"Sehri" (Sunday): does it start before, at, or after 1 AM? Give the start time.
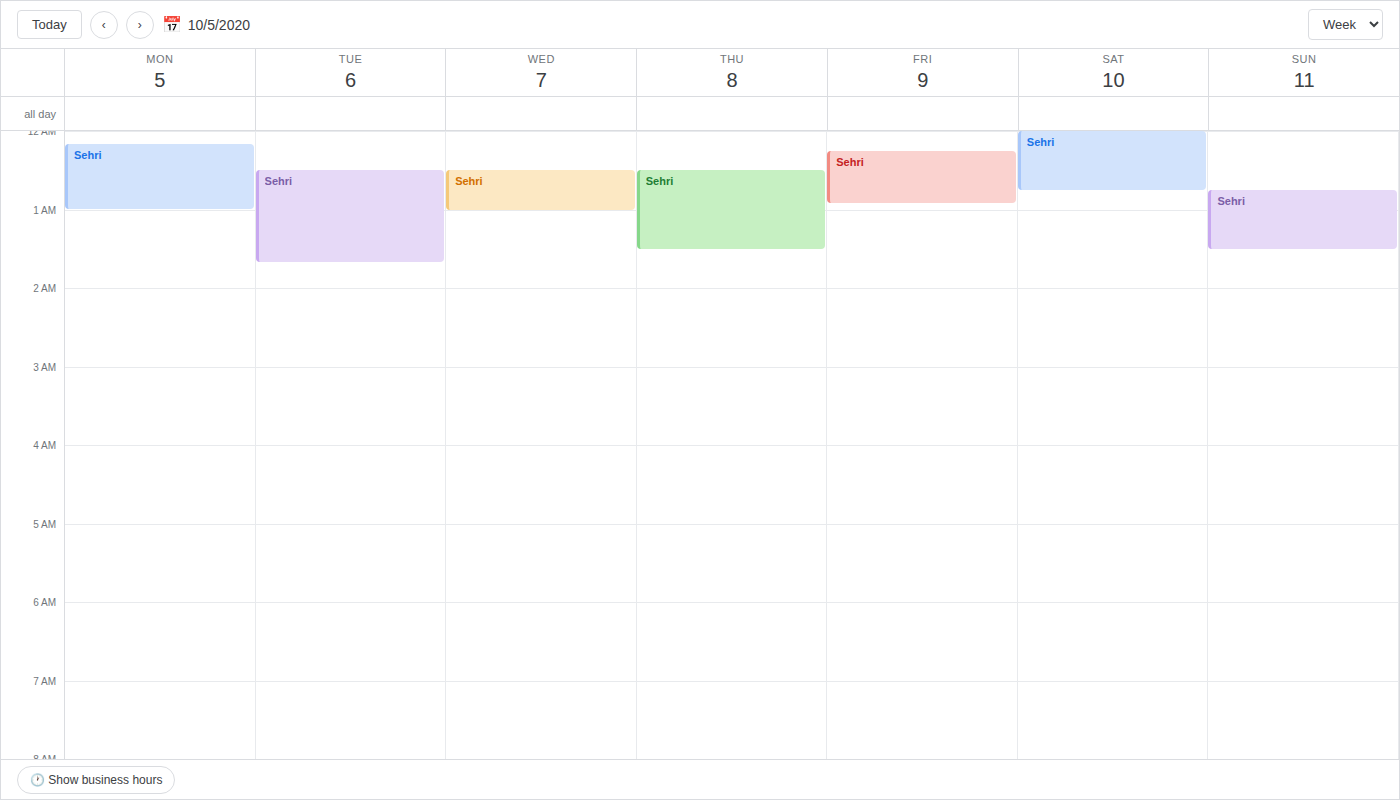
12:45 AM -- before 1 AM, 15 minutes above the 1 AM line.